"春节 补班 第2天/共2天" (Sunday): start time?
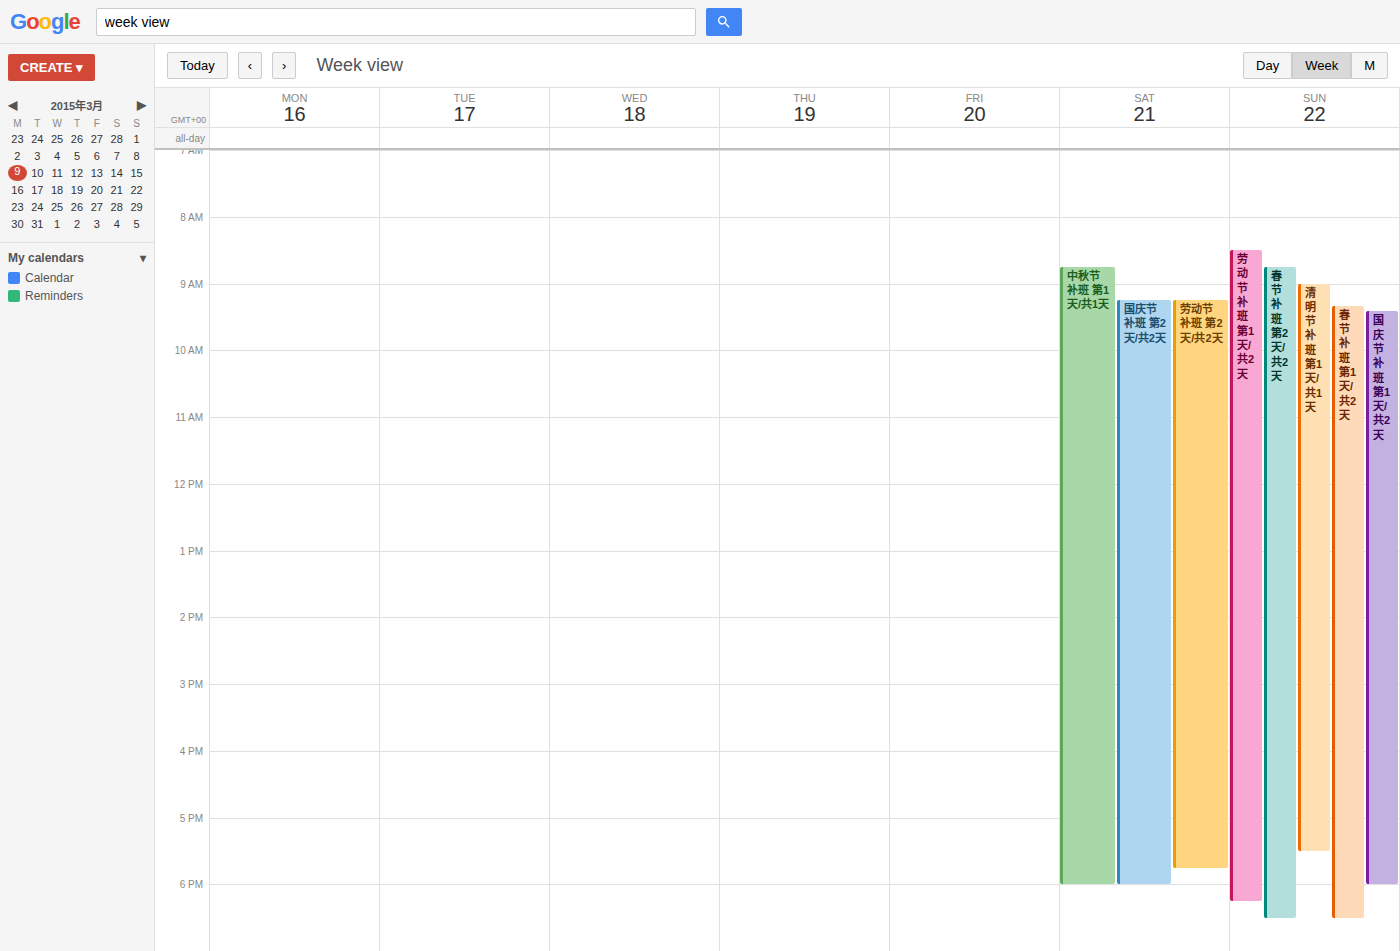
08:45